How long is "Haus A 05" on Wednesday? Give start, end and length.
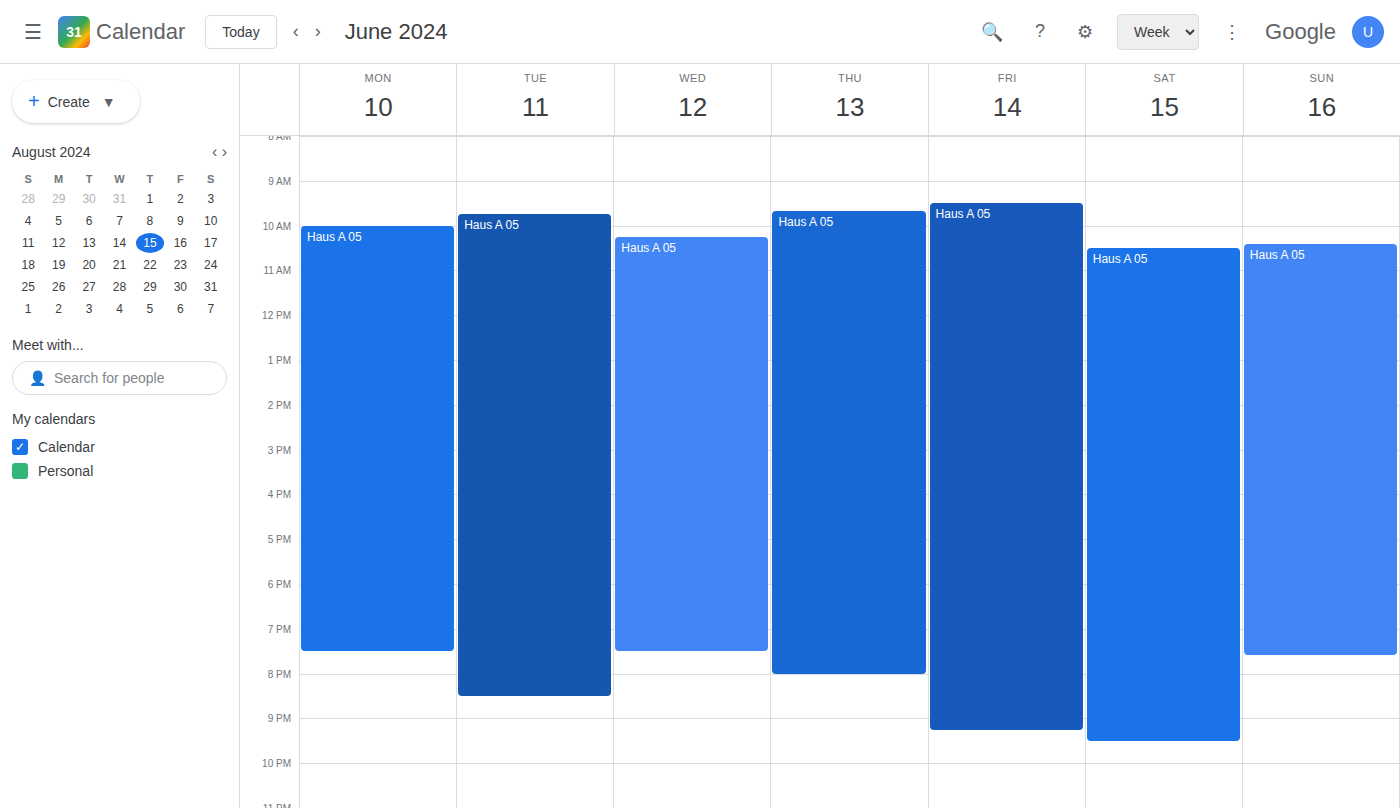
10:15 to 19:30, 9 hours 15 minutes